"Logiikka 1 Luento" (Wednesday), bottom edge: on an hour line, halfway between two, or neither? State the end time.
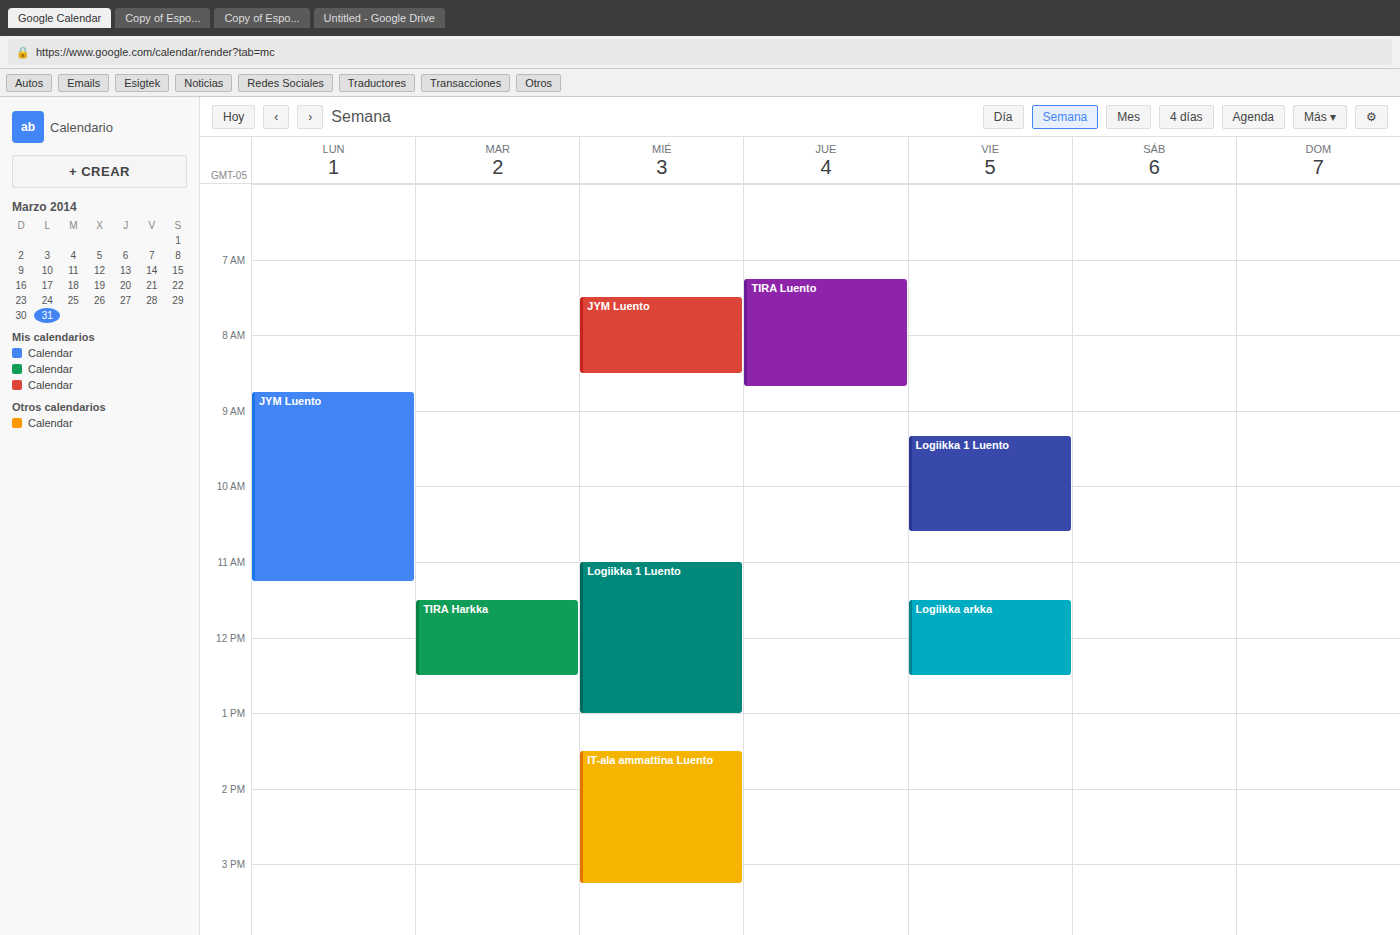
1:00 PM -- exactly on the 1 PM line.